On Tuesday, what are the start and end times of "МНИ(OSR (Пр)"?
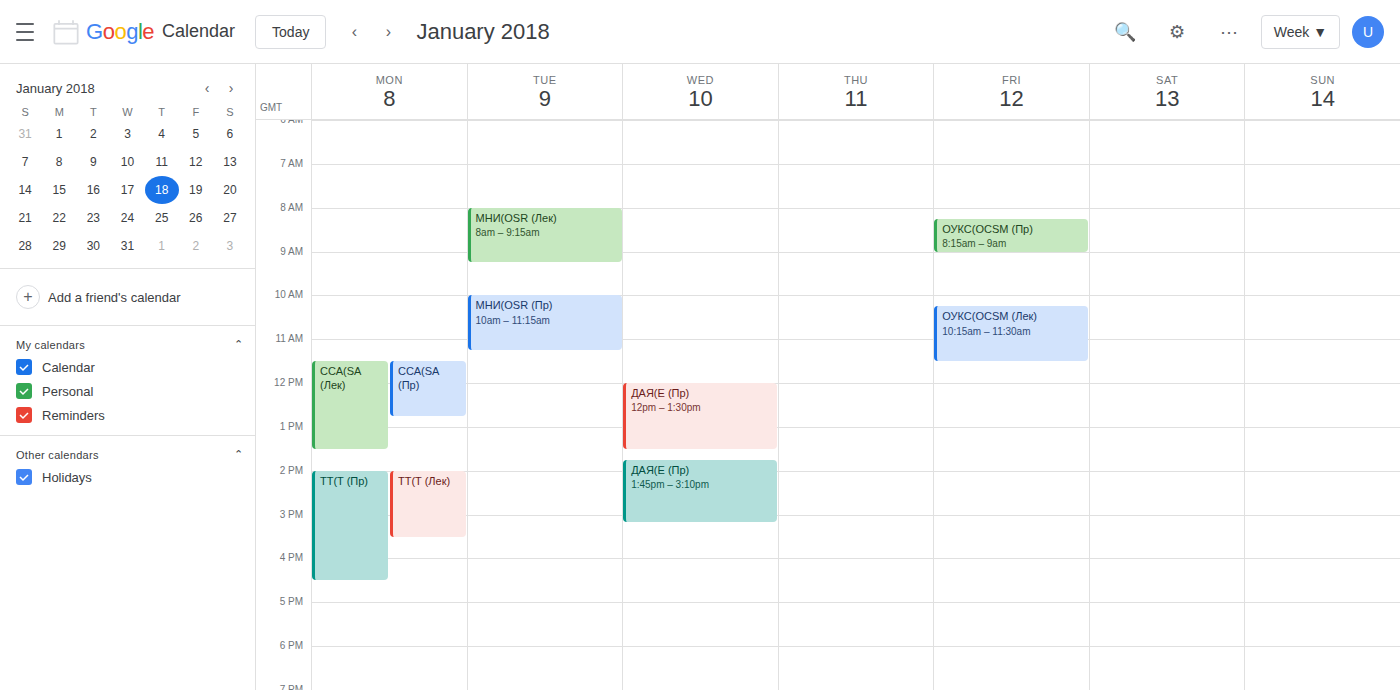
10:00 AM to 11:15 AM